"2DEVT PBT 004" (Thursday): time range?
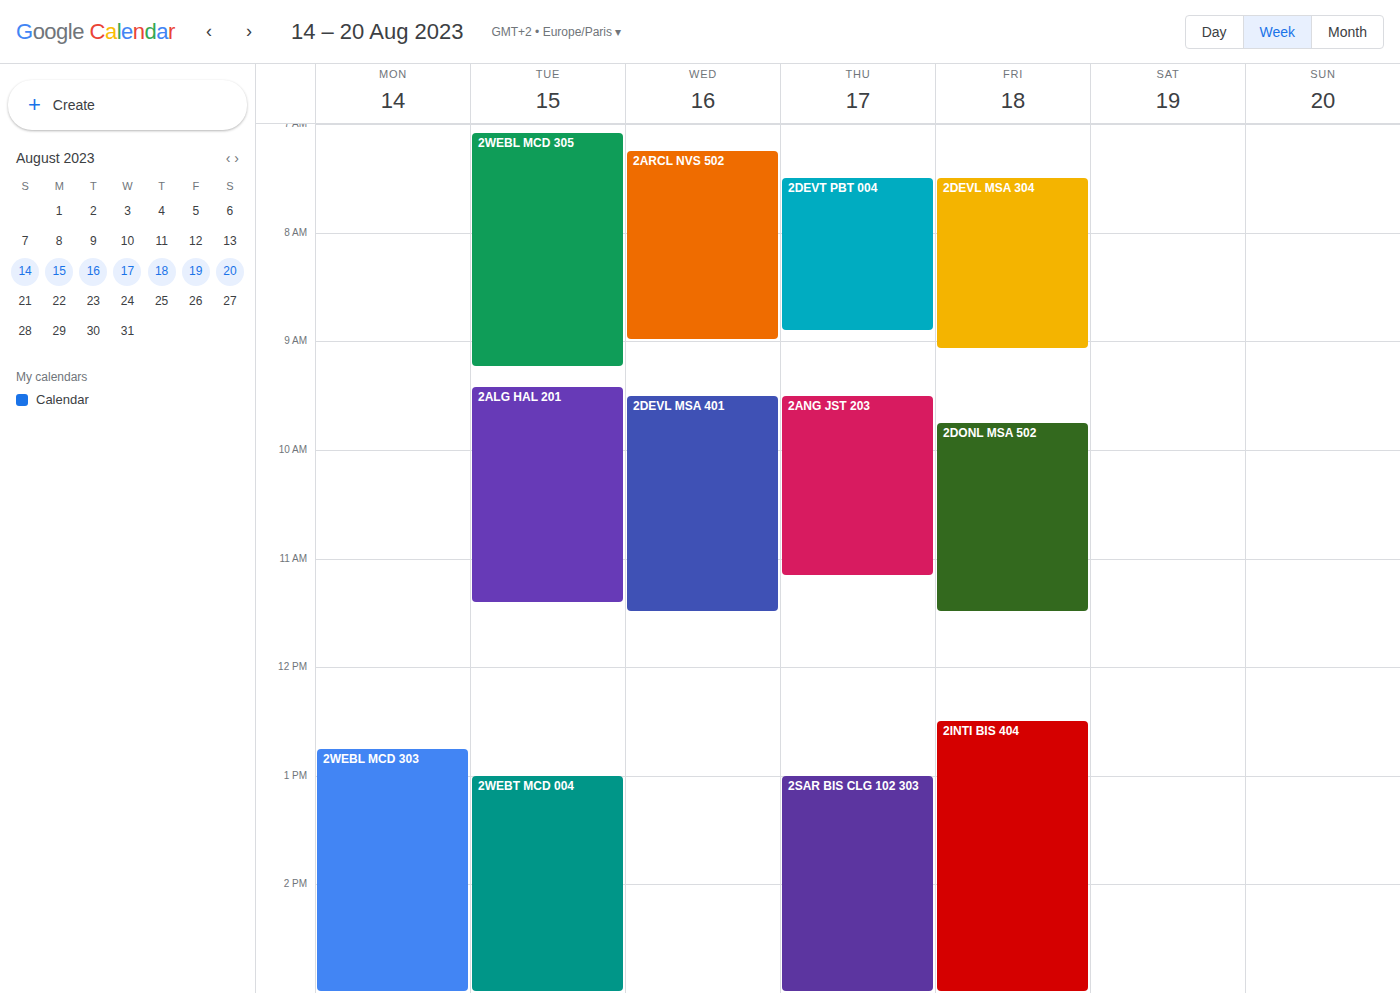
07:30 to 08:55